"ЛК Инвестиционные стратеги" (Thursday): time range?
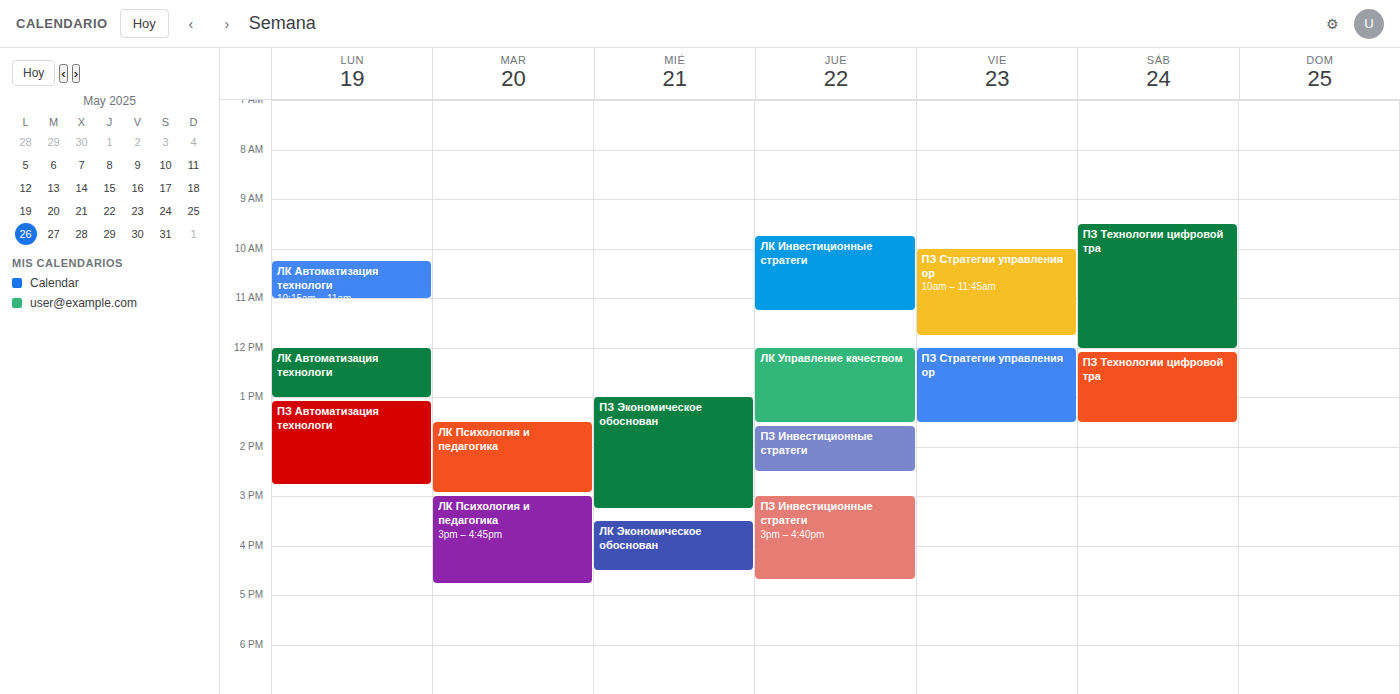
9:45 AM to 11:15 AM